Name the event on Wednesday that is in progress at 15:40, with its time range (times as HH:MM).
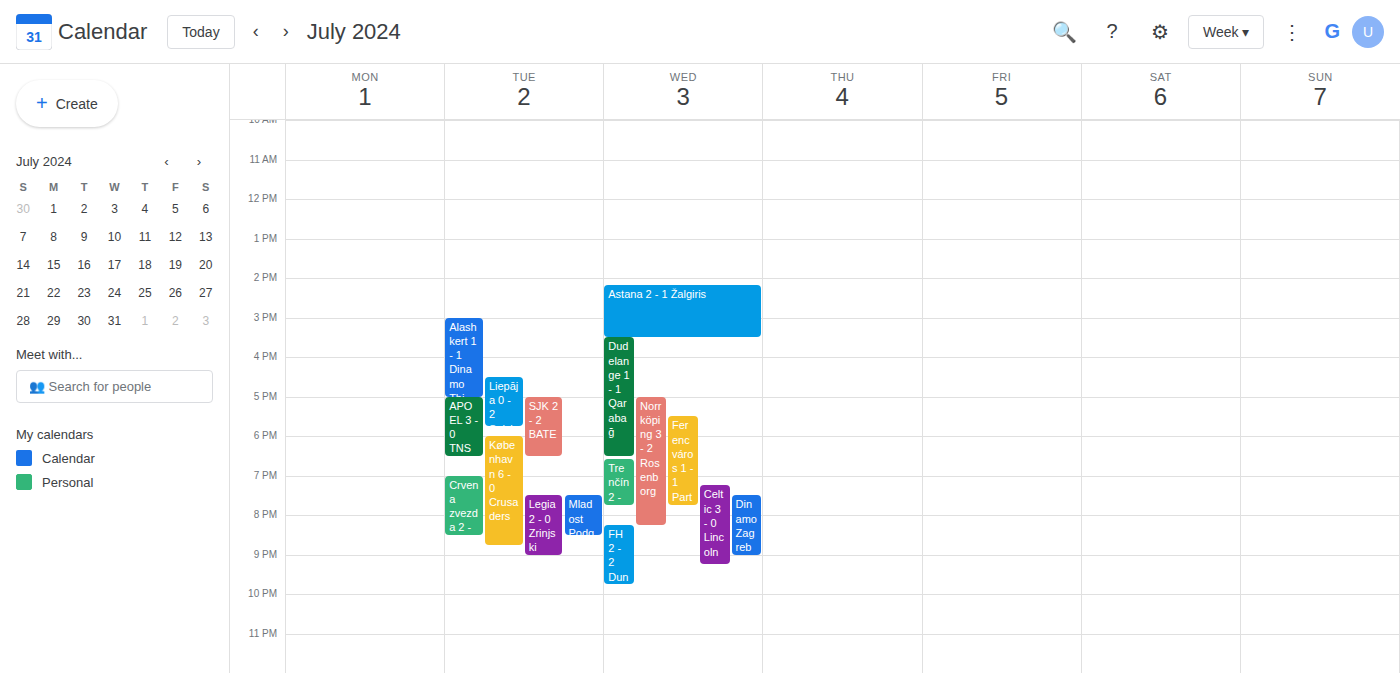
"Dudelange 1 - 1 Qarabağ", 15:30 to 18:30